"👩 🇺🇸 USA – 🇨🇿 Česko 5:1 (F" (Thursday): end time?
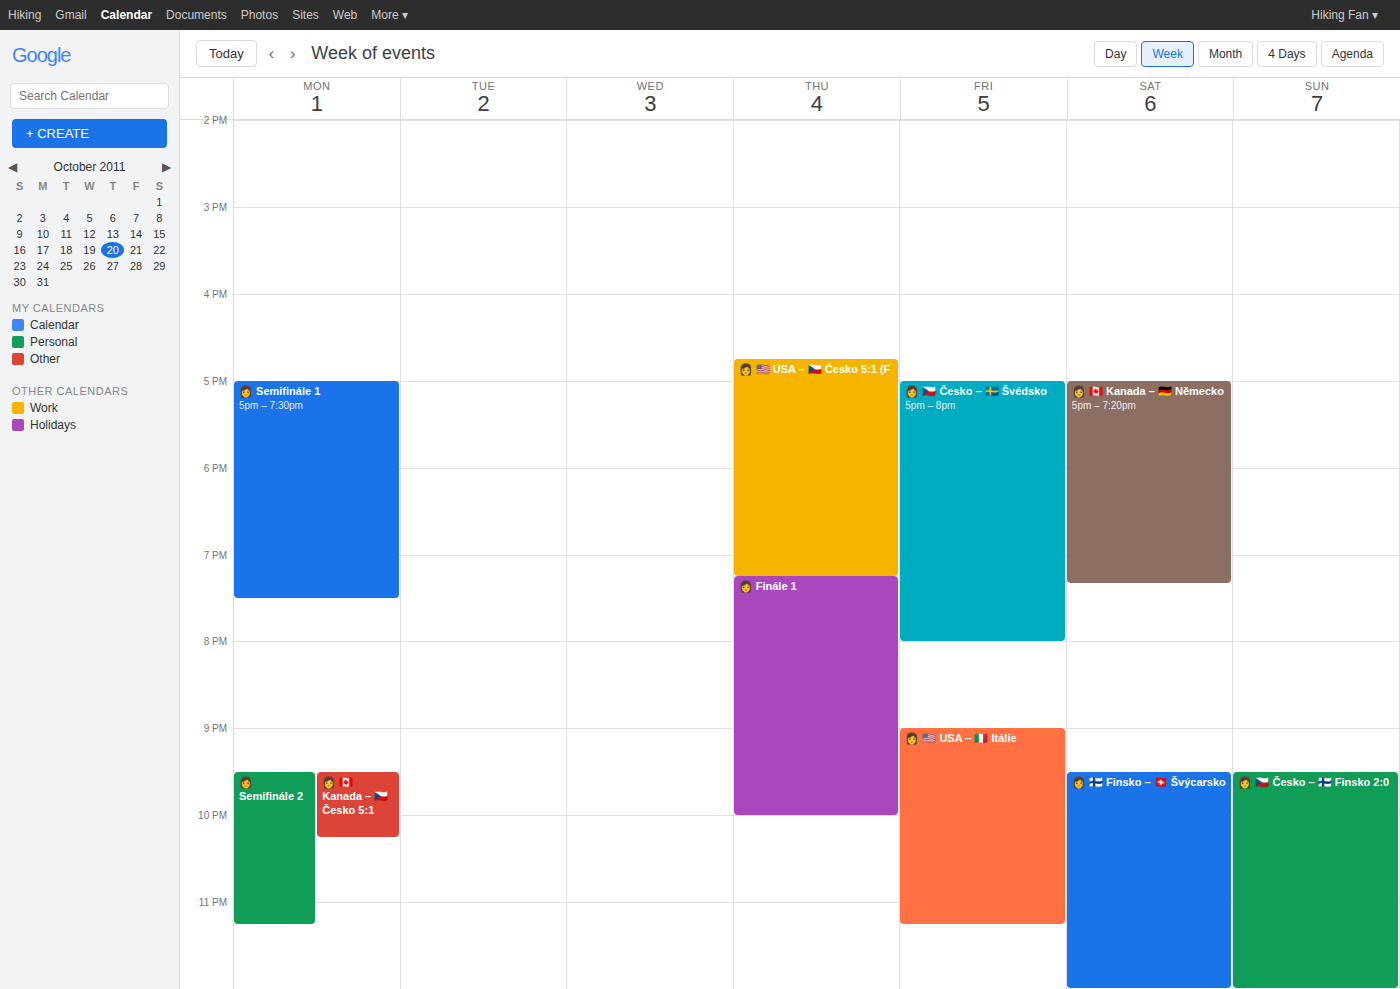
7:15 PM